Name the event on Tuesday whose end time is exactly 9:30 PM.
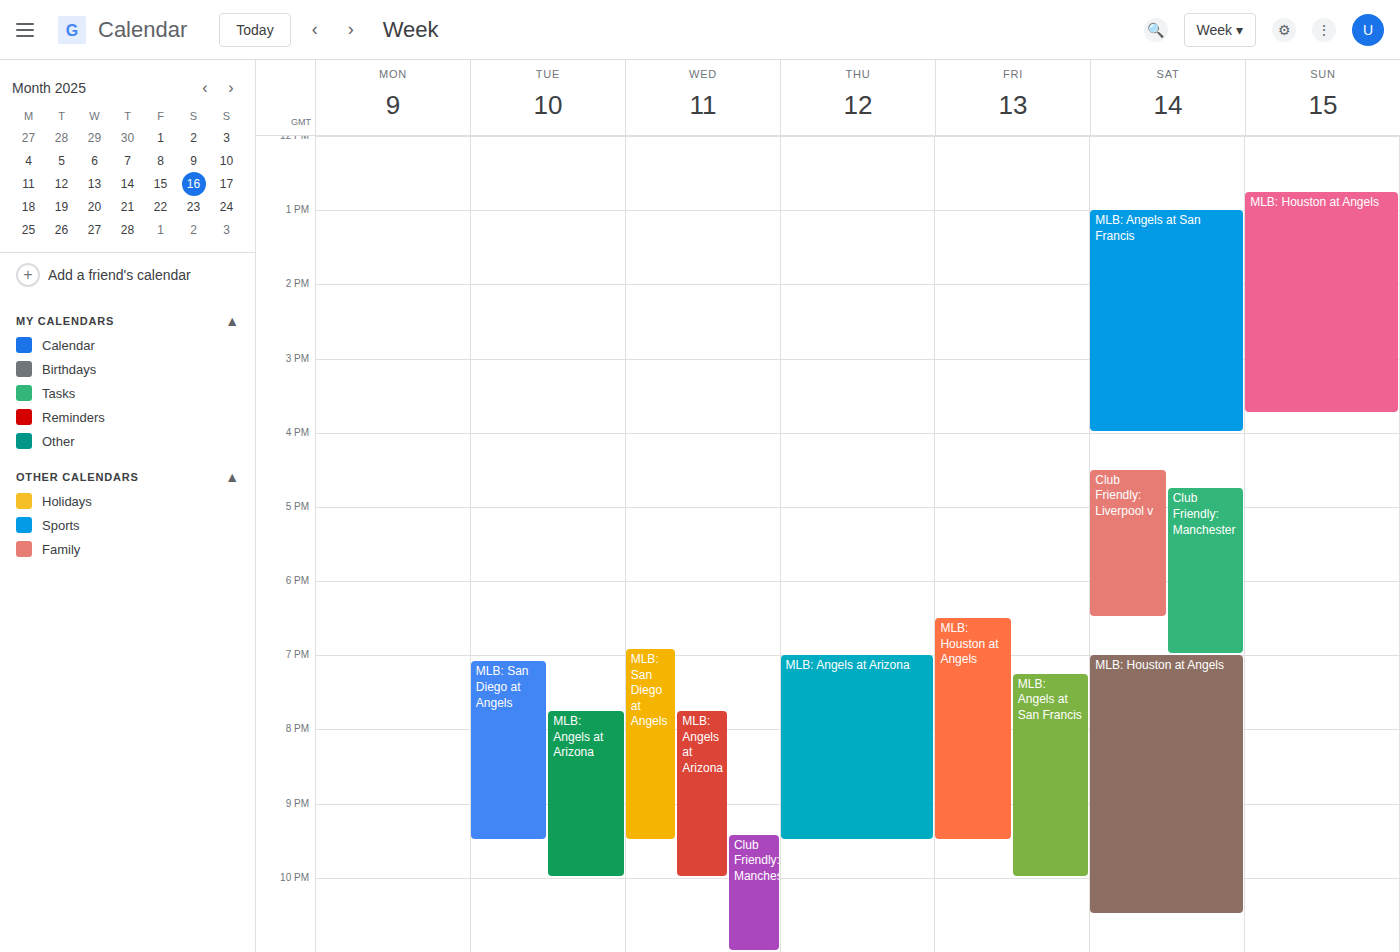
"MLB: San Diego at Angels"